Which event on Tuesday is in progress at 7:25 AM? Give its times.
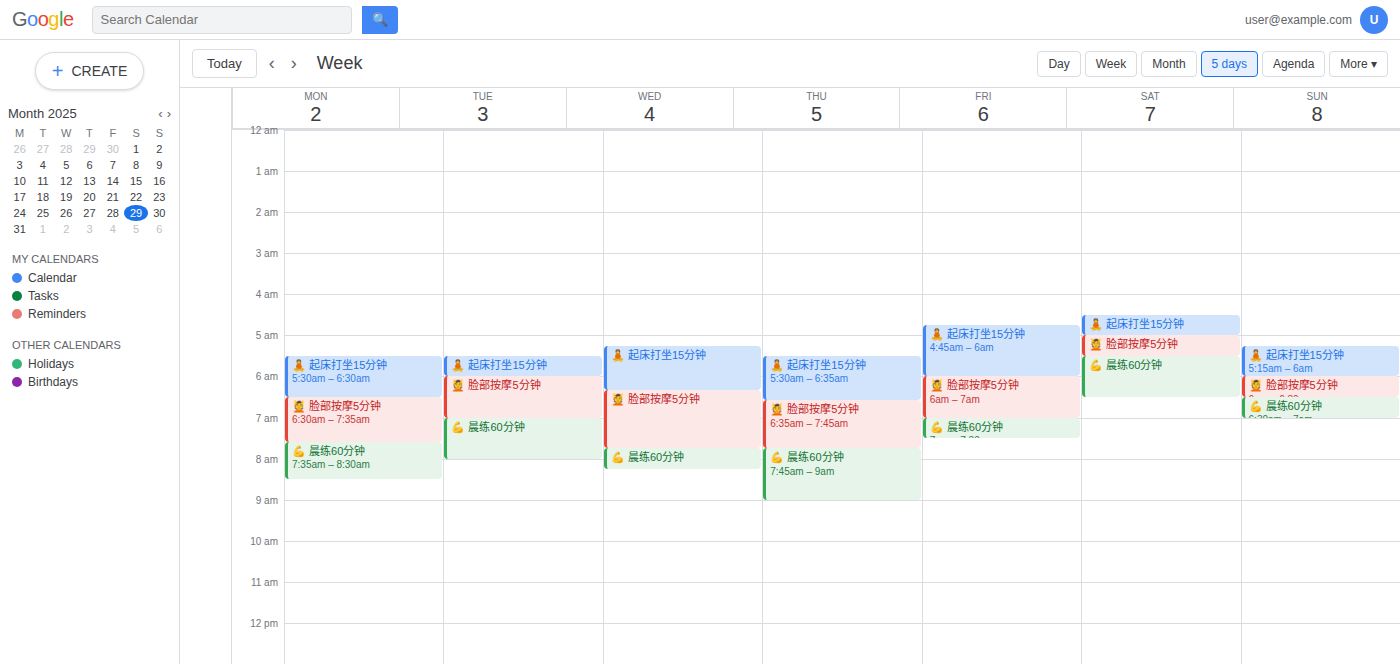
"💪 晨练60分钟", 7:00 AM to 8:00 AM